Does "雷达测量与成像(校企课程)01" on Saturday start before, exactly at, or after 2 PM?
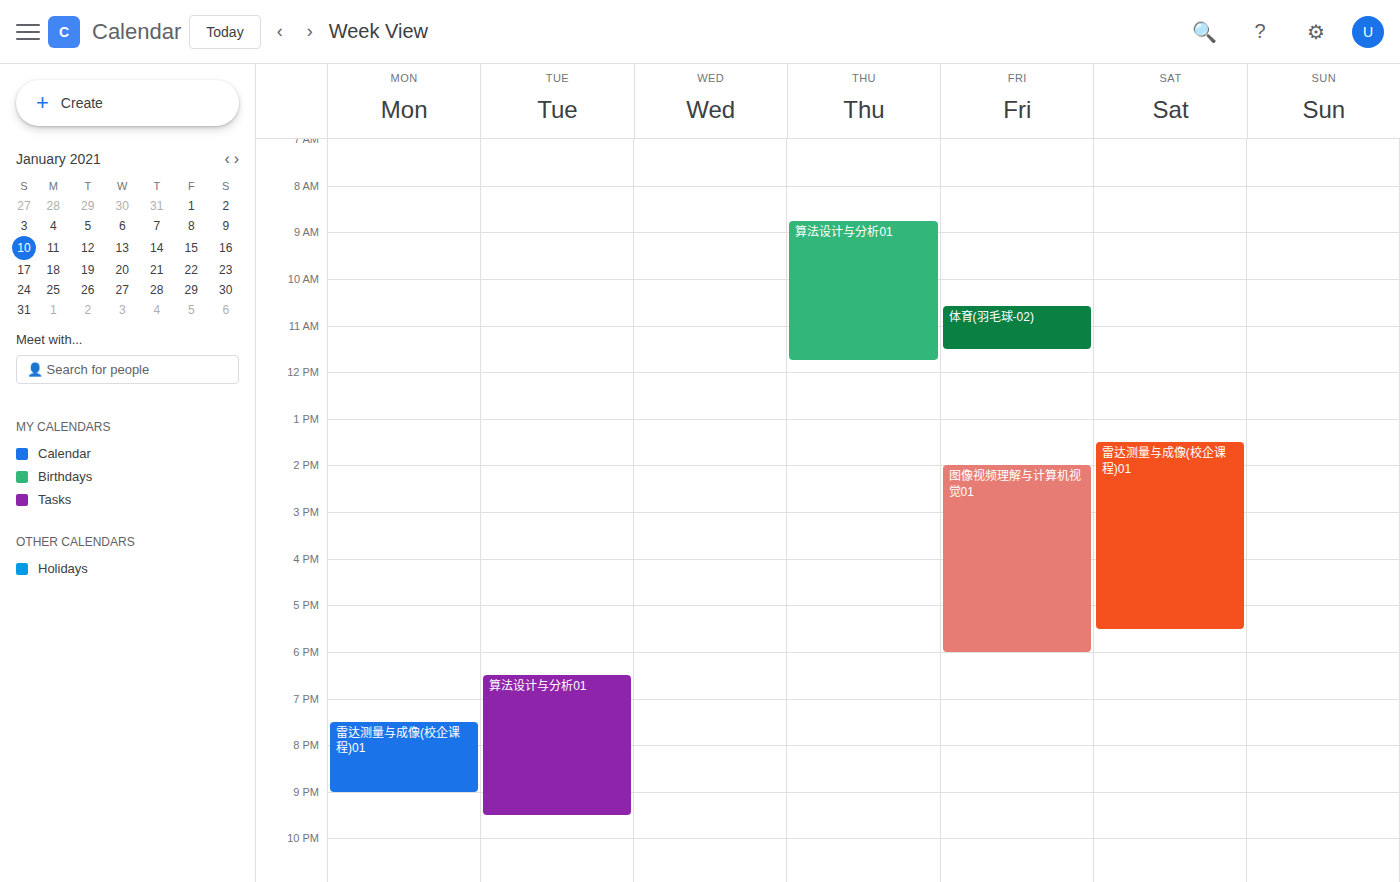
1:30 PM -- before 2 PM, 30 minutes above the 2 PM line.